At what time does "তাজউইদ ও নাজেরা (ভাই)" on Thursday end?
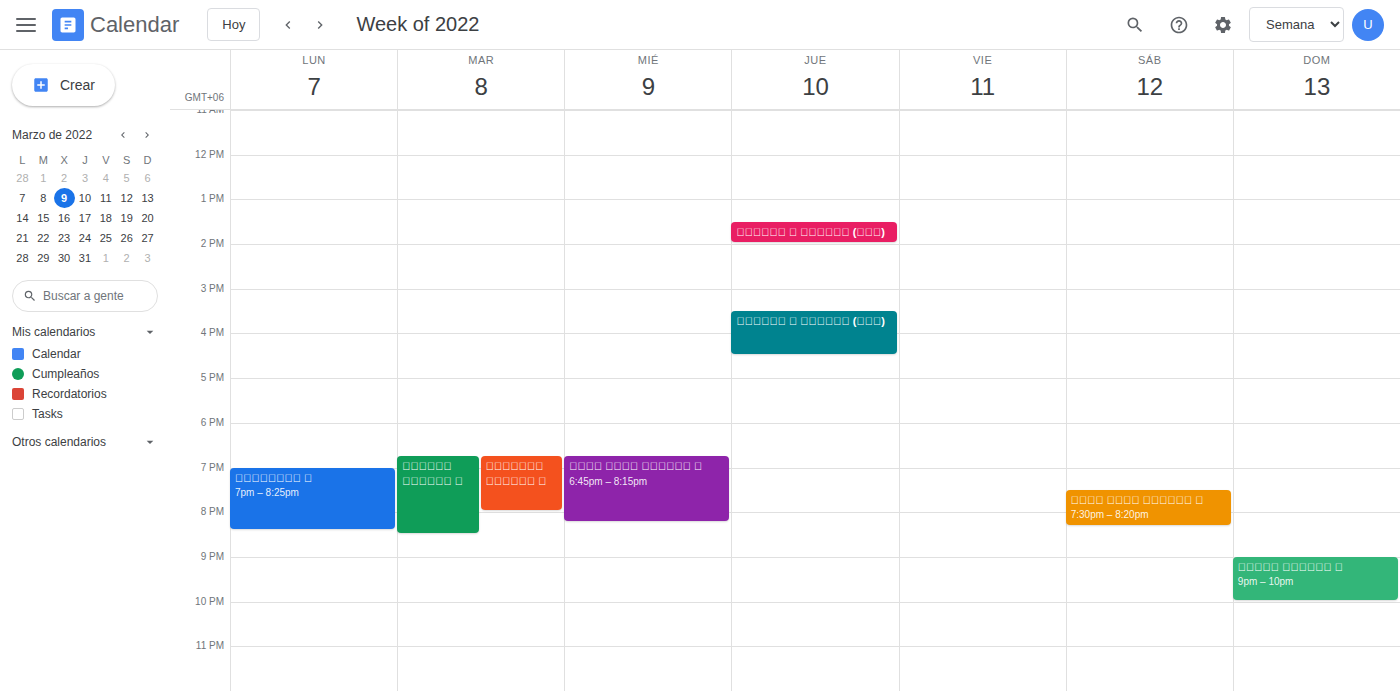
4:30 PM